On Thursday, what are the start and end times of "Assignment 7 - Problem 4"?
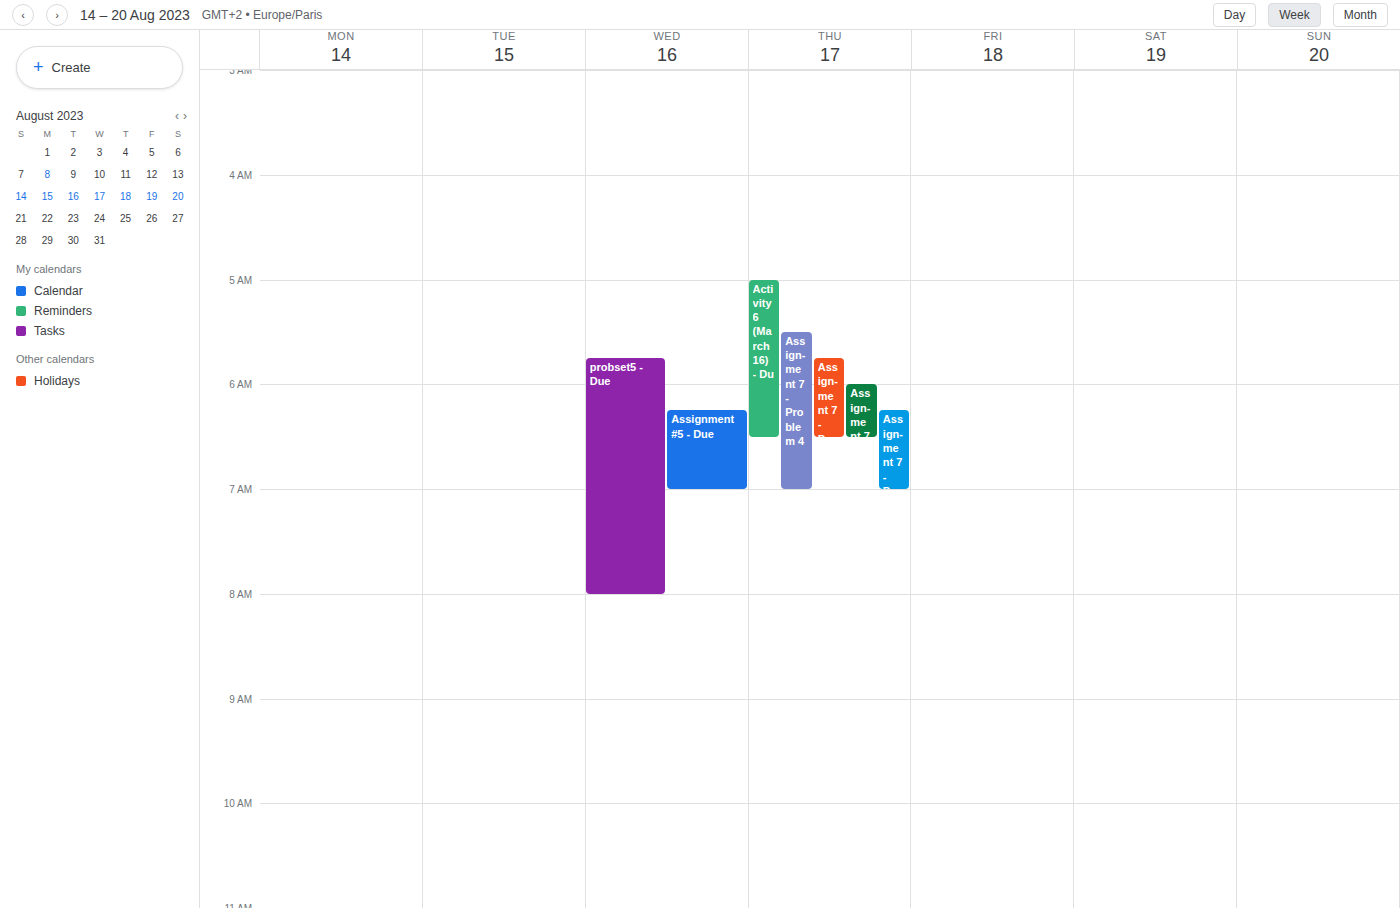
5:30 AM to 7:00 AM